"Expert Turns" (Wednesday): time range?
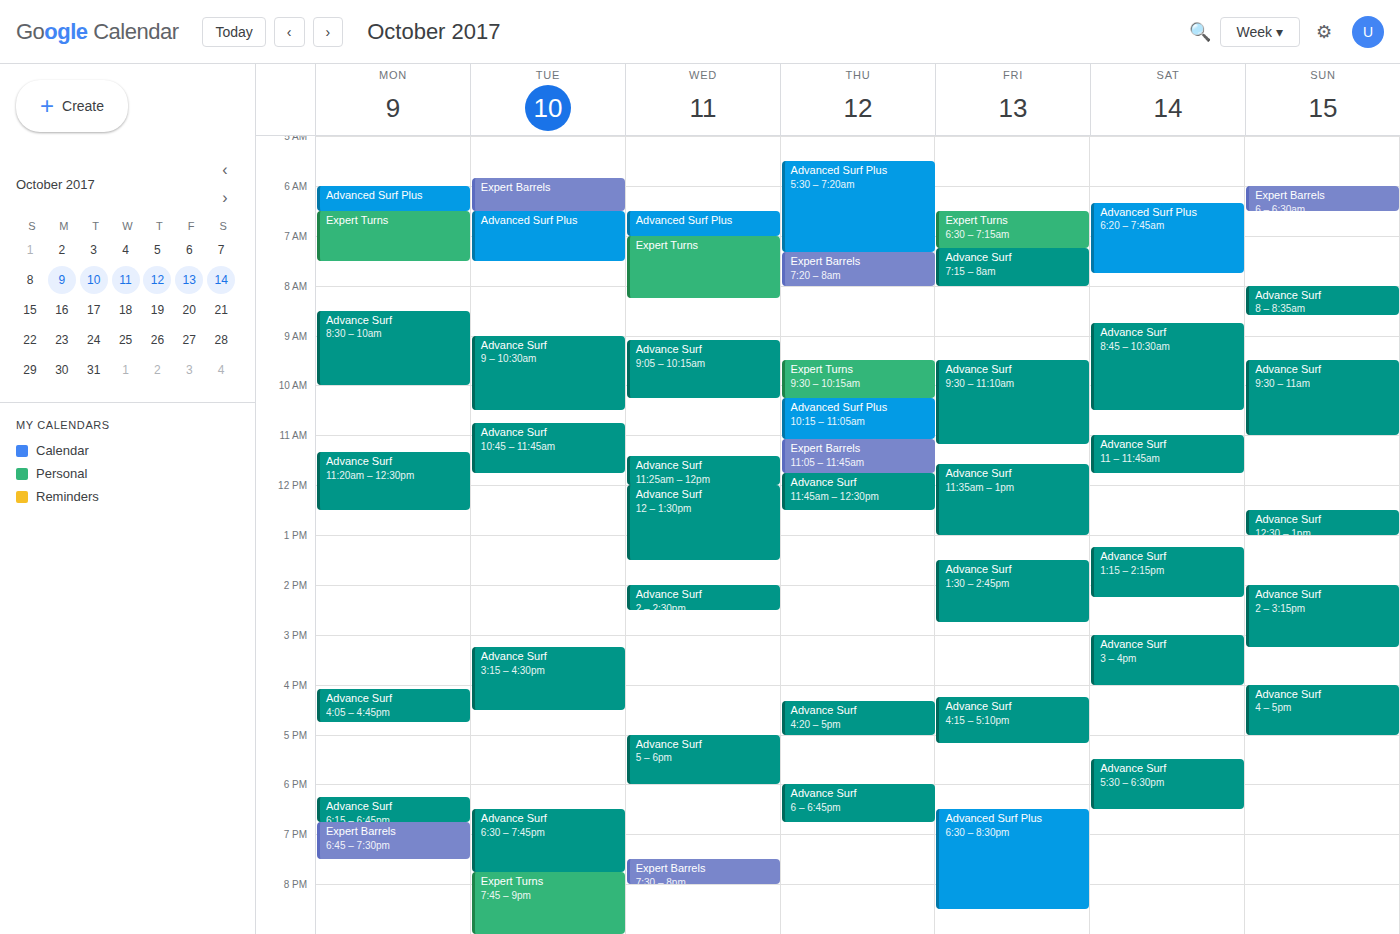
7:00 AM to 8:15 AM